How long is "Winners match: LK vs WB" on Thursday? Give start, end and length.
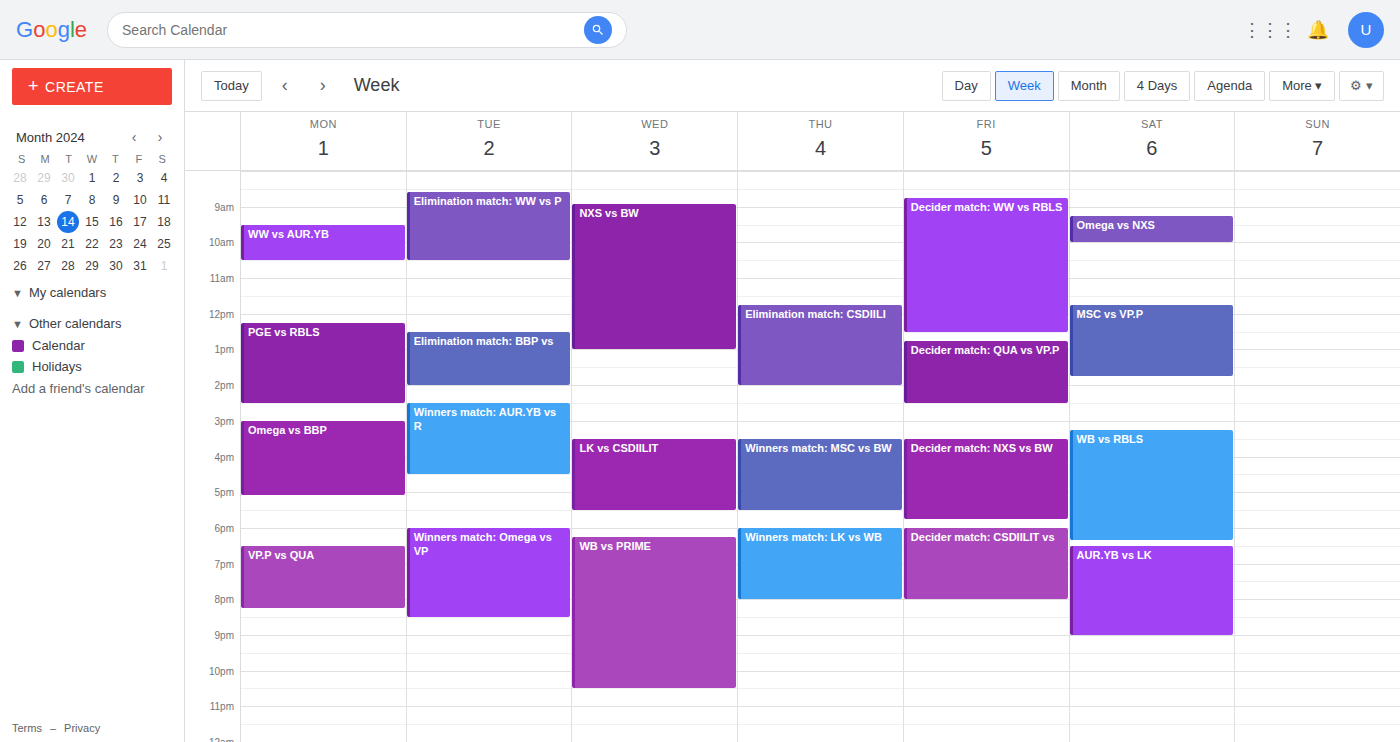
18:00 to 20:00, 2 hours